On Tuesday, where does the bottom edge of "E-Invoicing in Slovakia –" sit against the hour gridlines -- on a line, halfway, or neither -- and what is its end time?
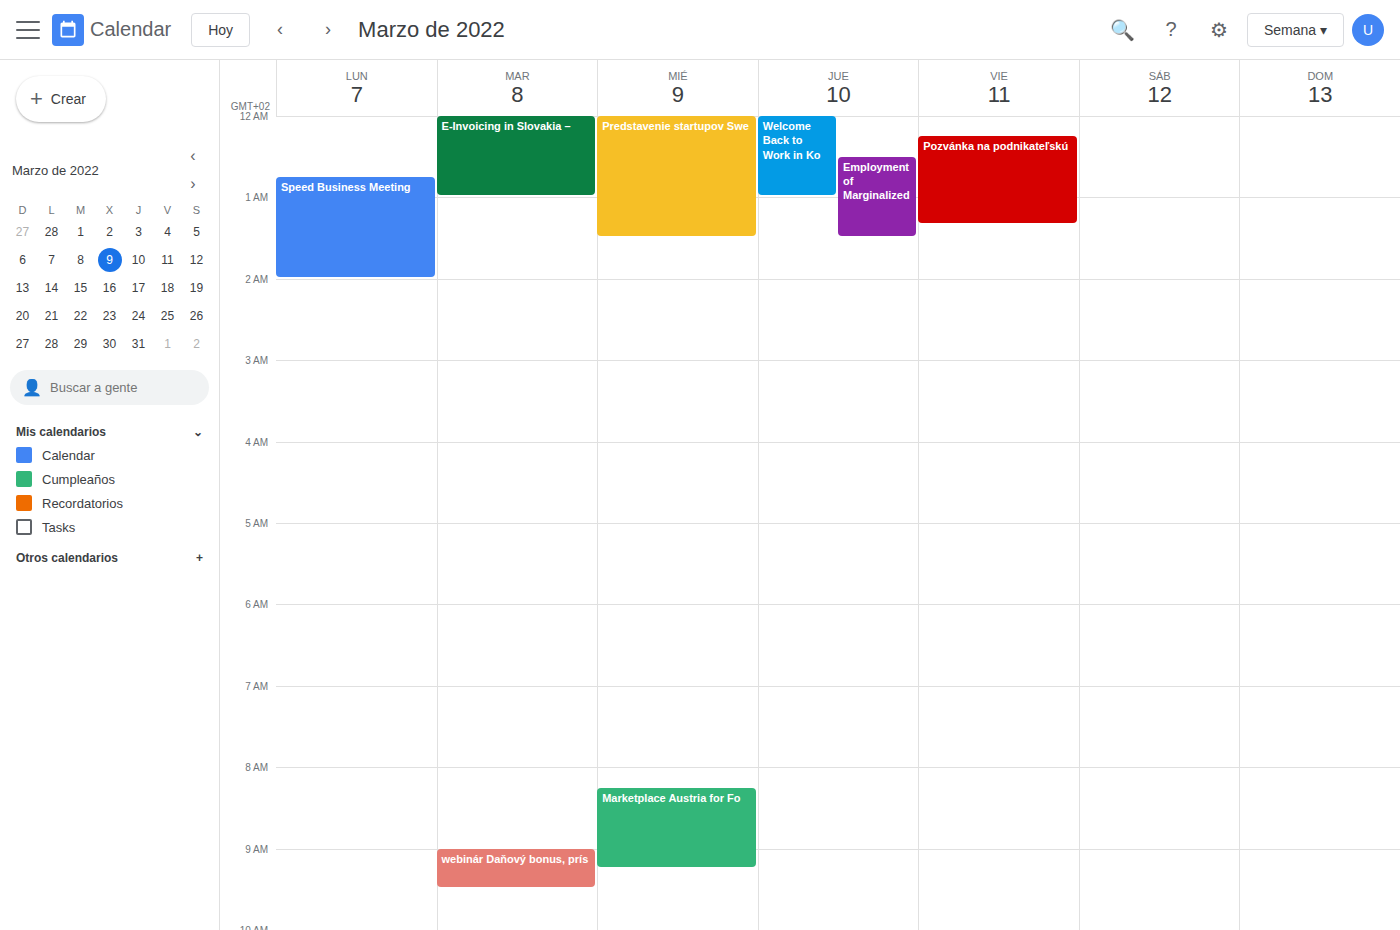
1:00 AM -- exactly on the 1 AM line.